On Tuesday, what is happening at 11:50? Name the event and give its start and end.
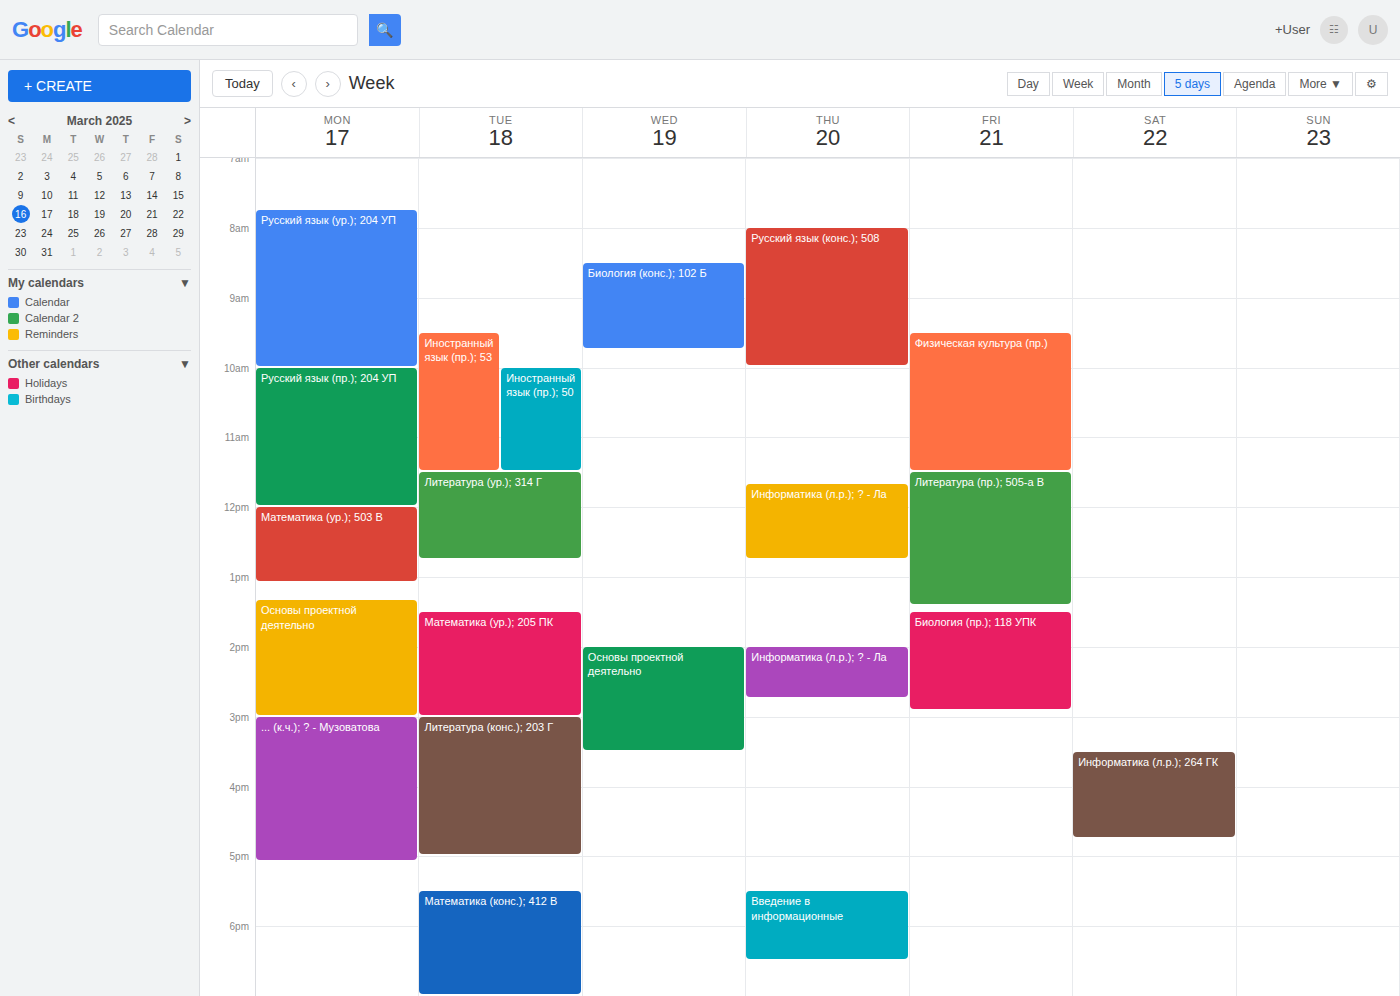
"Литература (ур.); 314 Г", 11:30 to 12:45